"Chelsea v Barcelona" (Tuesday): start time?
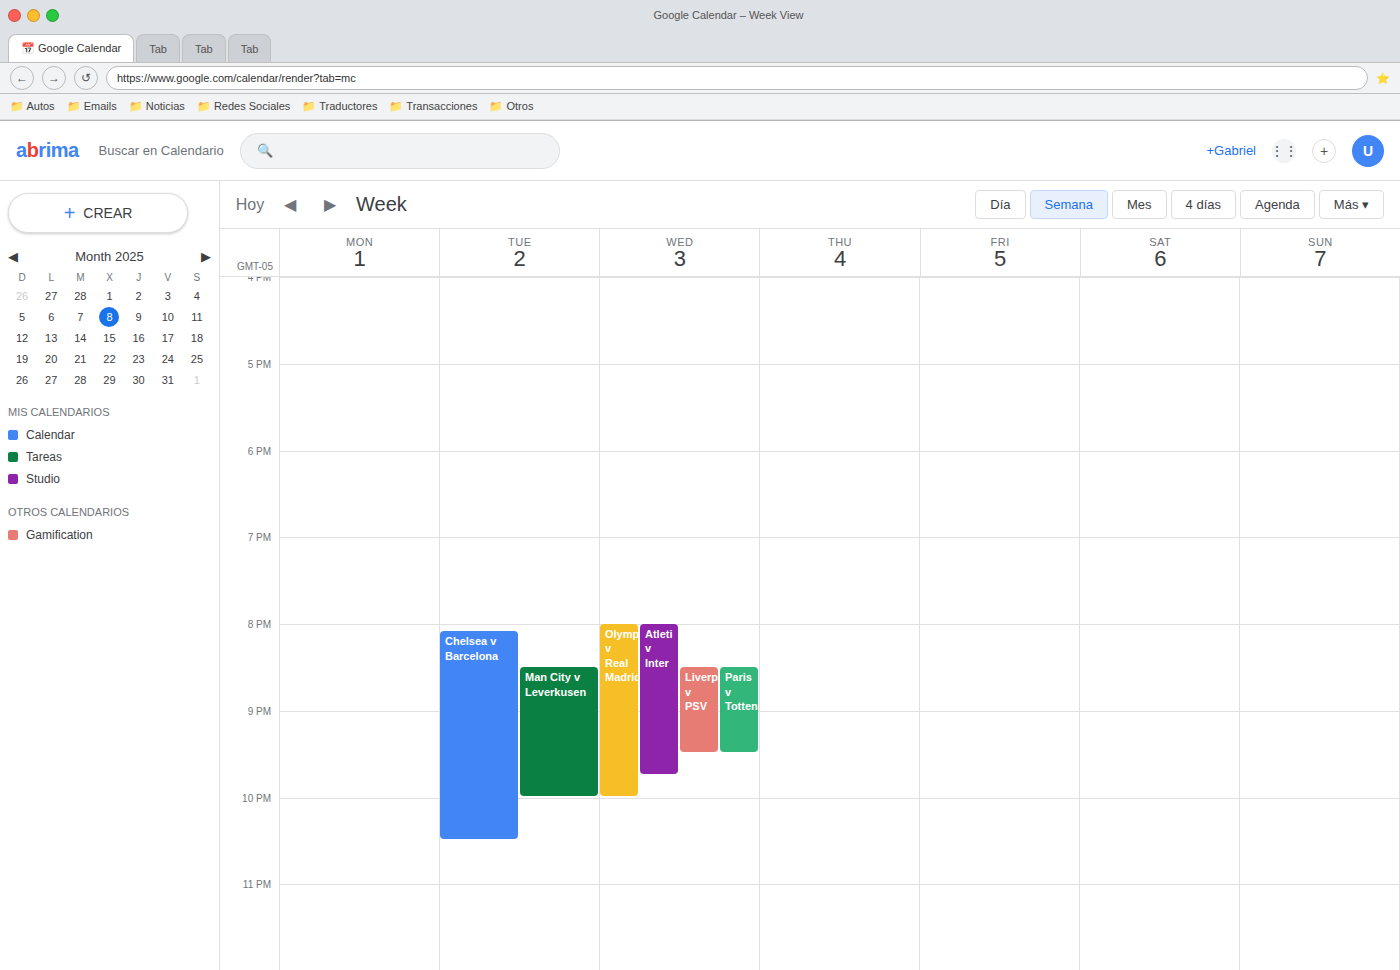
20:05